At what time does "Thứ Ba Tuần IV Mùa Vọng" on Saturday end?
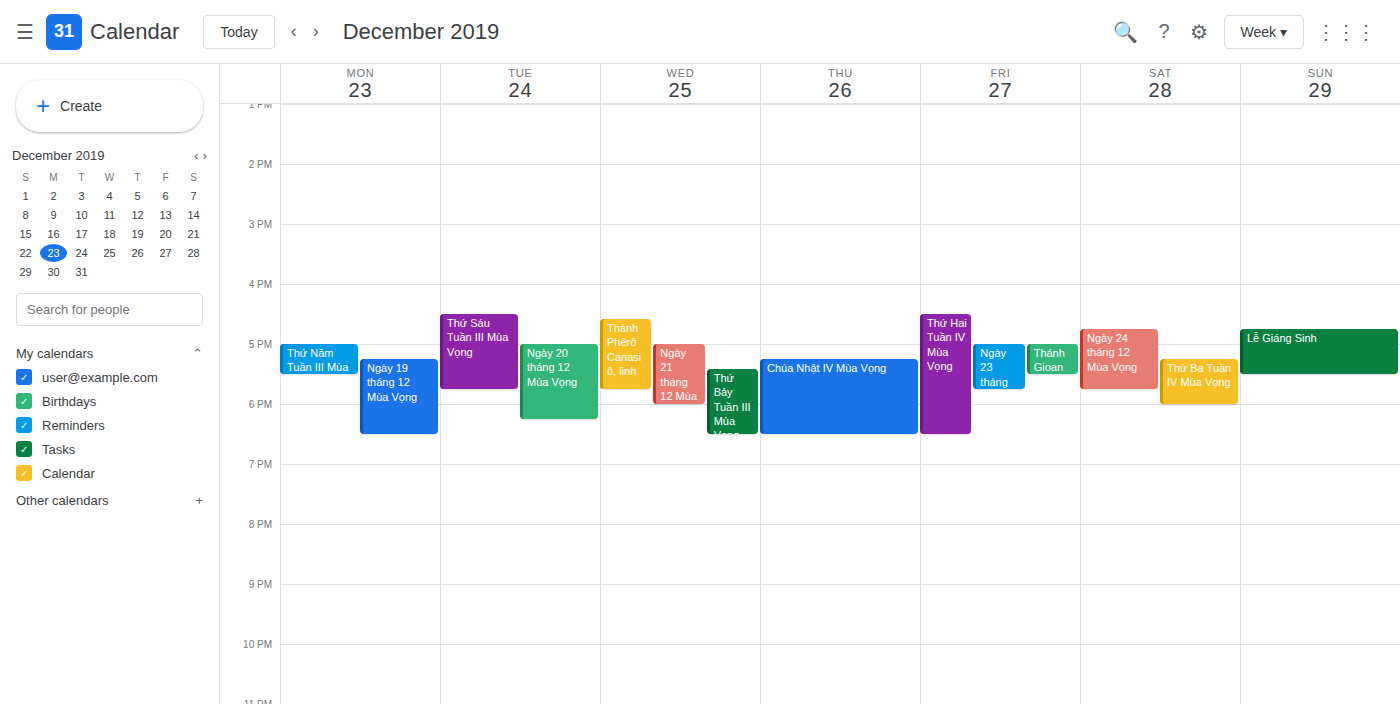
6:00 PM